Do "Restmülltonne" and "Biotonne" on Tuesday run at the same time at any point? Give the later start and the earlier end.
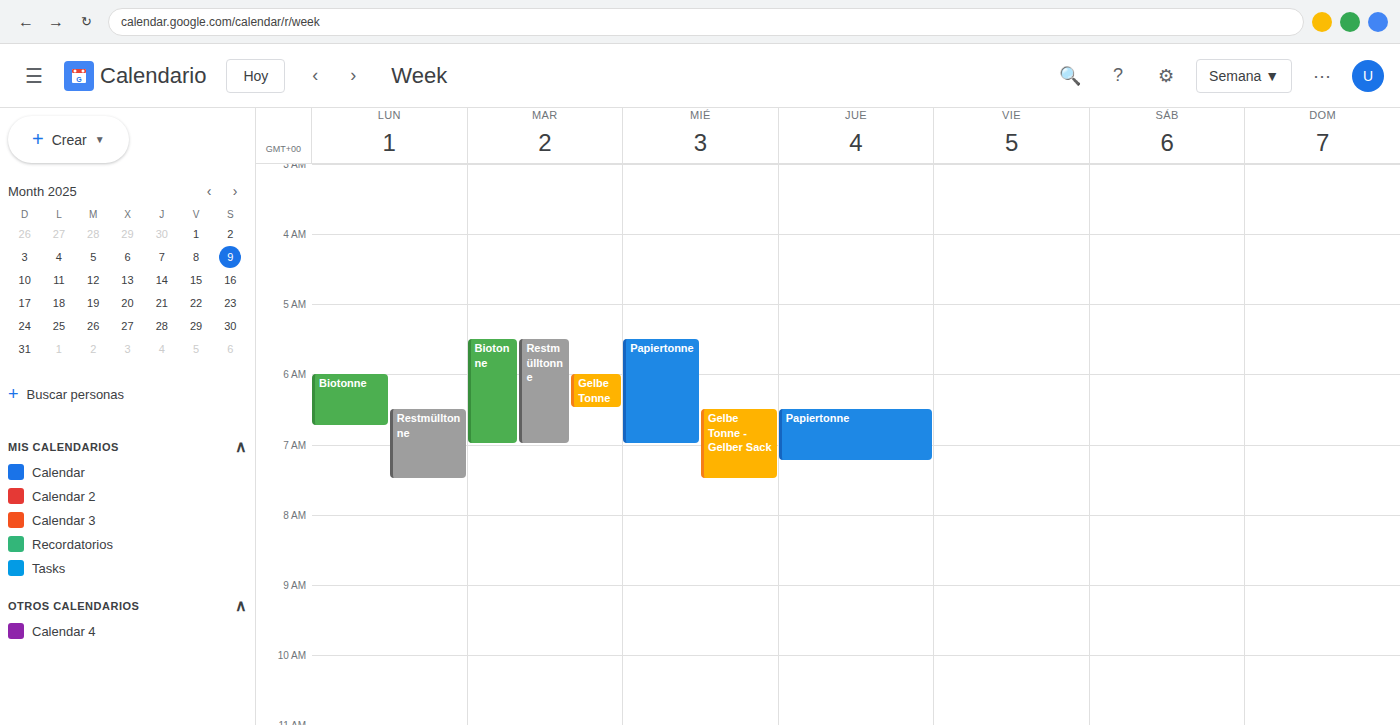
"Biotonne" runs 5:30 AM to 7:00 AM, inside "Restmülltonne" -- they overlap.